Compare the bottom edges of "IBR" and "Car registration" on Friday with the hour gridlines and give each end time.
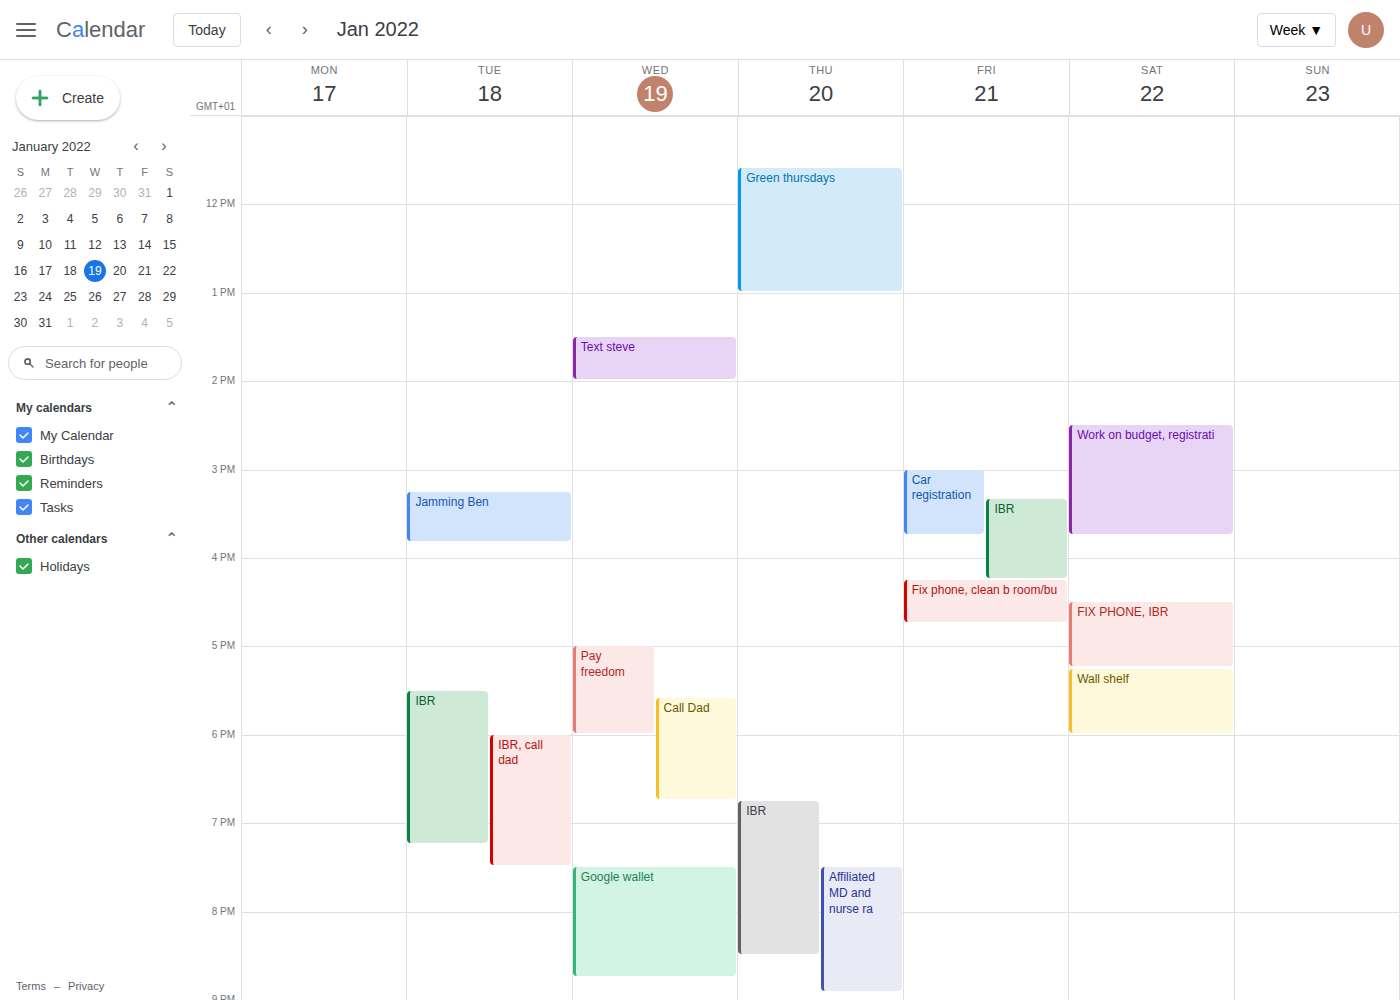
"IBR": 4:15 PM, neither: a quarter of the way from the 4 PM line to the 5 PM line. "Car registration": 3:45 PM, neither: three quarters of the way from the 3 PM line to the 4 PM line.